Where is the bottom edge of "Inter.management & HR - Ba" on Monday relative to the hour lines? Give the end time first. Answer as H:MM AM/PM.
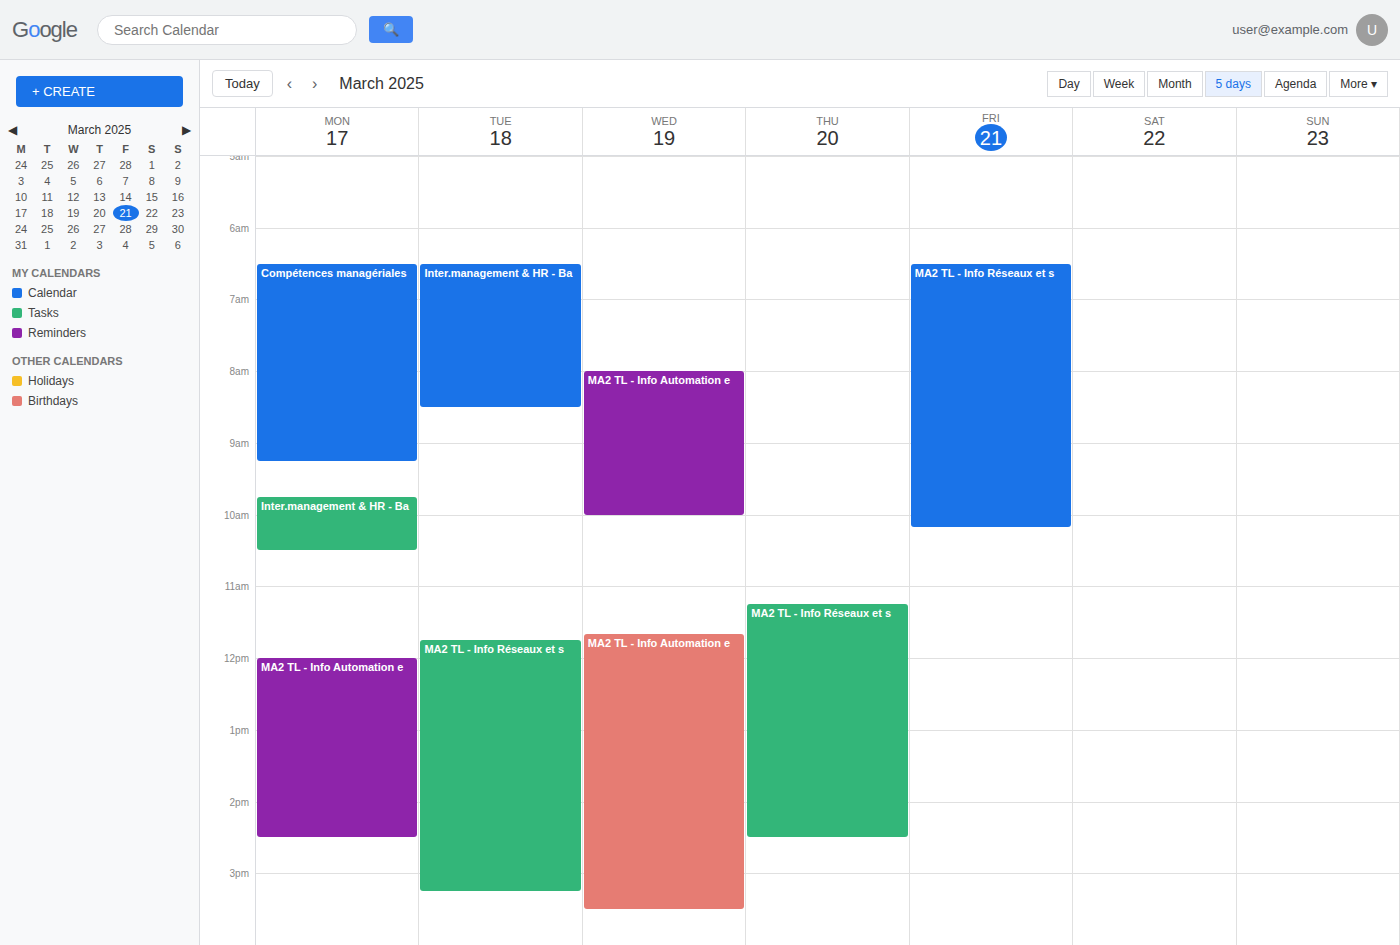
10:30 AM -- halfway between the 10 AM and 11 AM lines.